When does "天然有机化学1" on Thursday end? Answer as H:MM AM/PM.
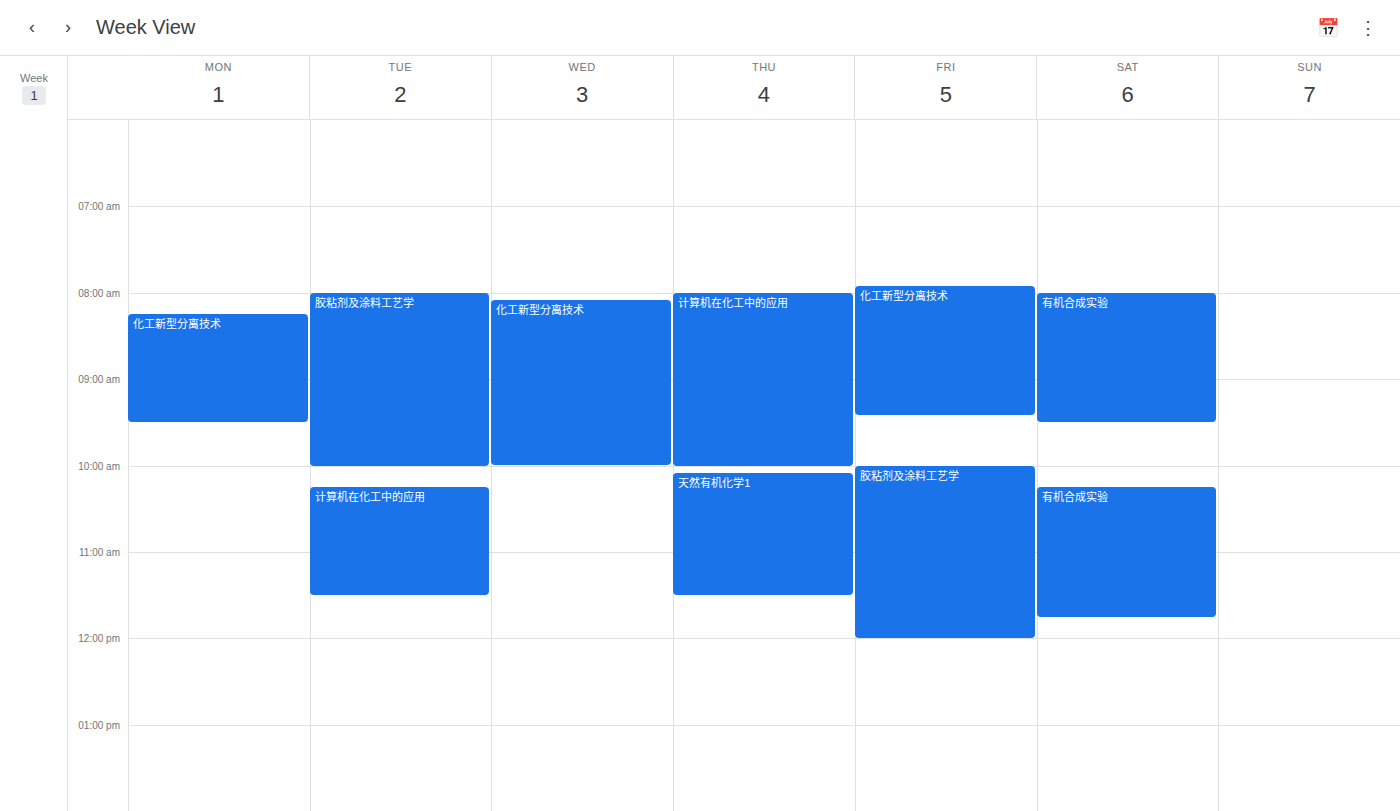
11:30 AM